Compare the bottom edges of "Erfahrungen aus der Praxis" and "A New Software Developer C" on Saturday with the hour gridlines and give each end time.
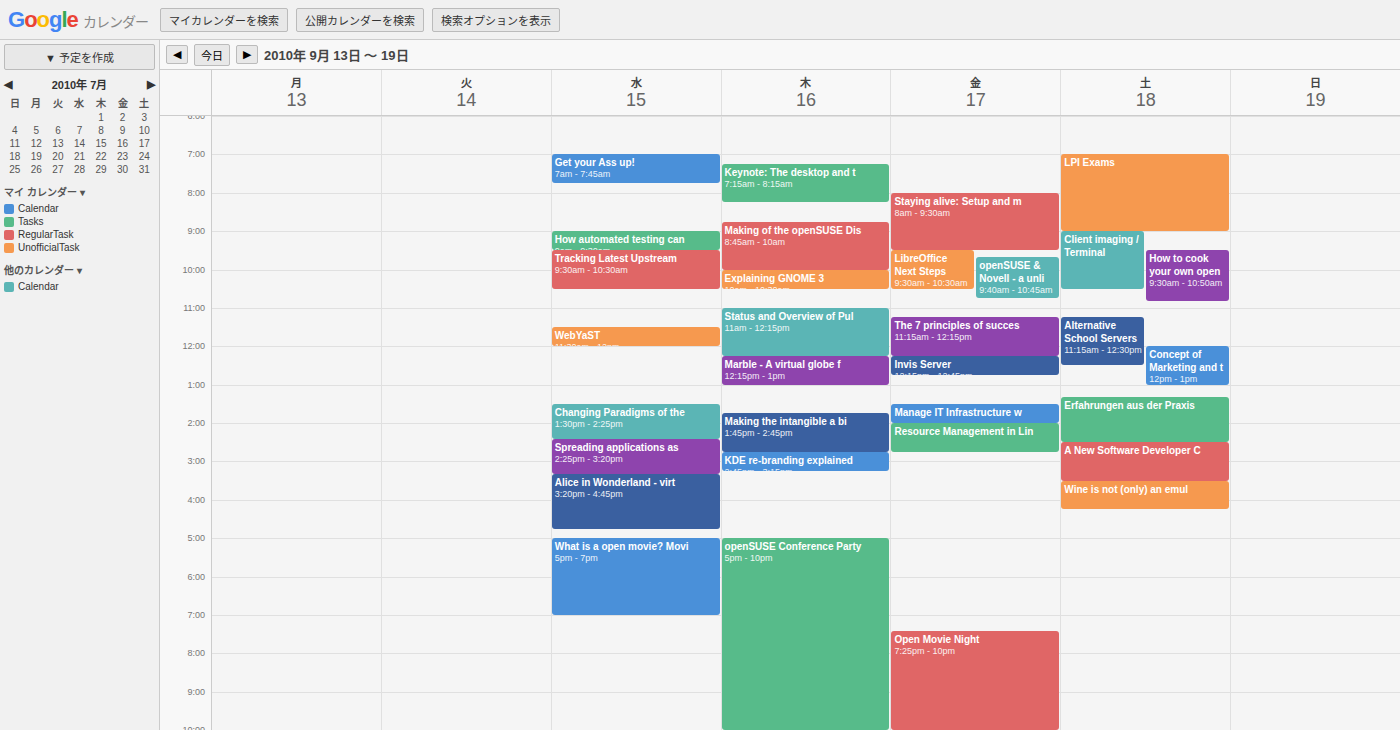
"Erfahrungen aus der Praxis": 2:30 PM, halfway between the 2 PM and 3 PM lines. "A New Software Developer C": 3:30 PM, halfway between the 3 PM and 4 PM lines.